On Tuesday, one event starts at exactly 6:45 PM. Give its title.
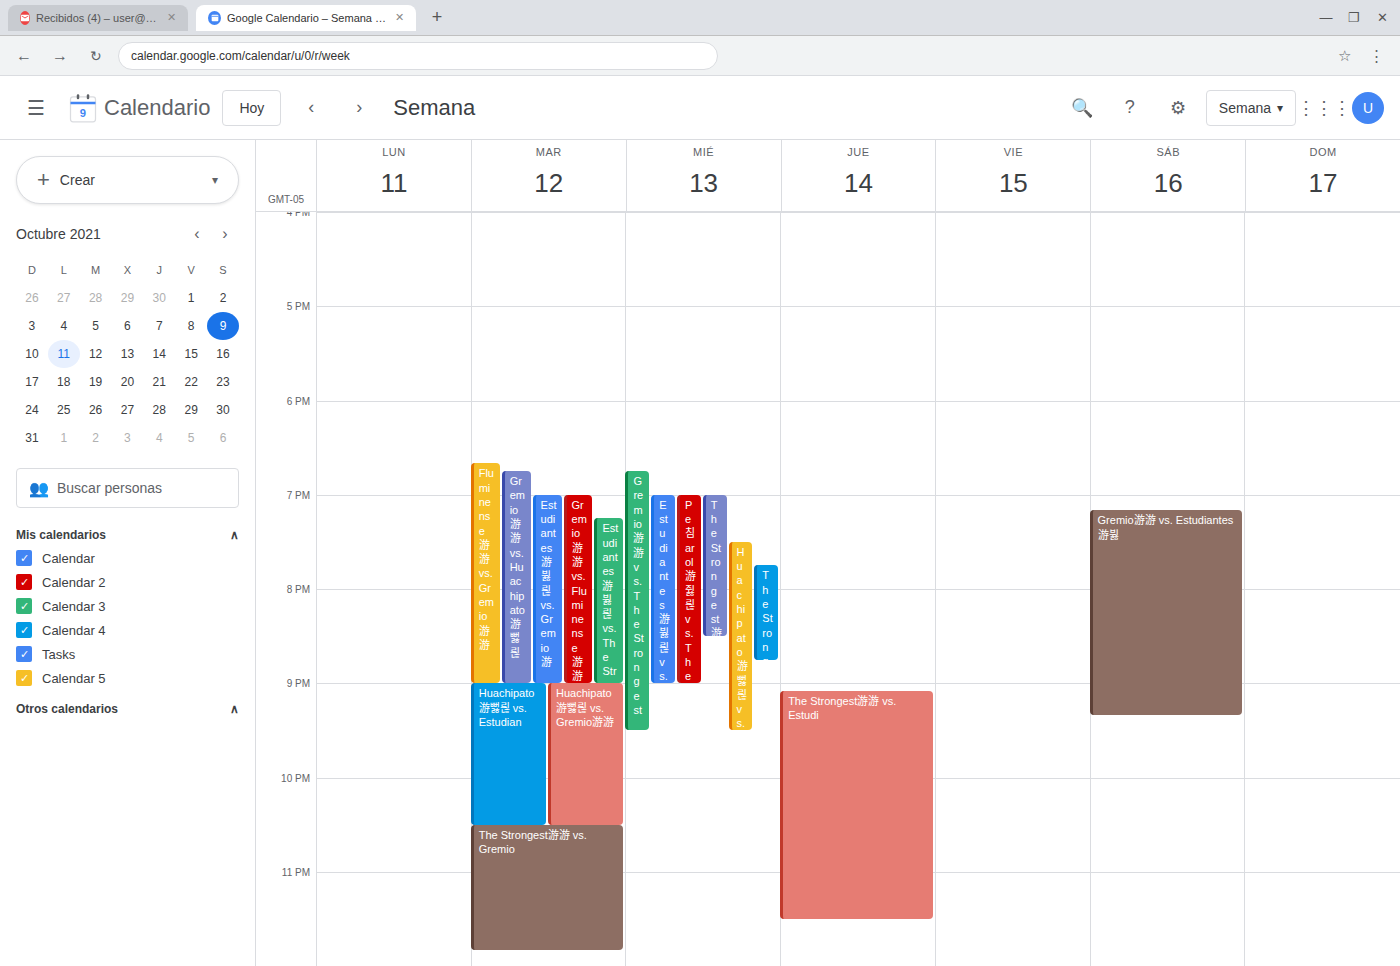
"Gremio游游 vs. Huachipato游뻟릖"